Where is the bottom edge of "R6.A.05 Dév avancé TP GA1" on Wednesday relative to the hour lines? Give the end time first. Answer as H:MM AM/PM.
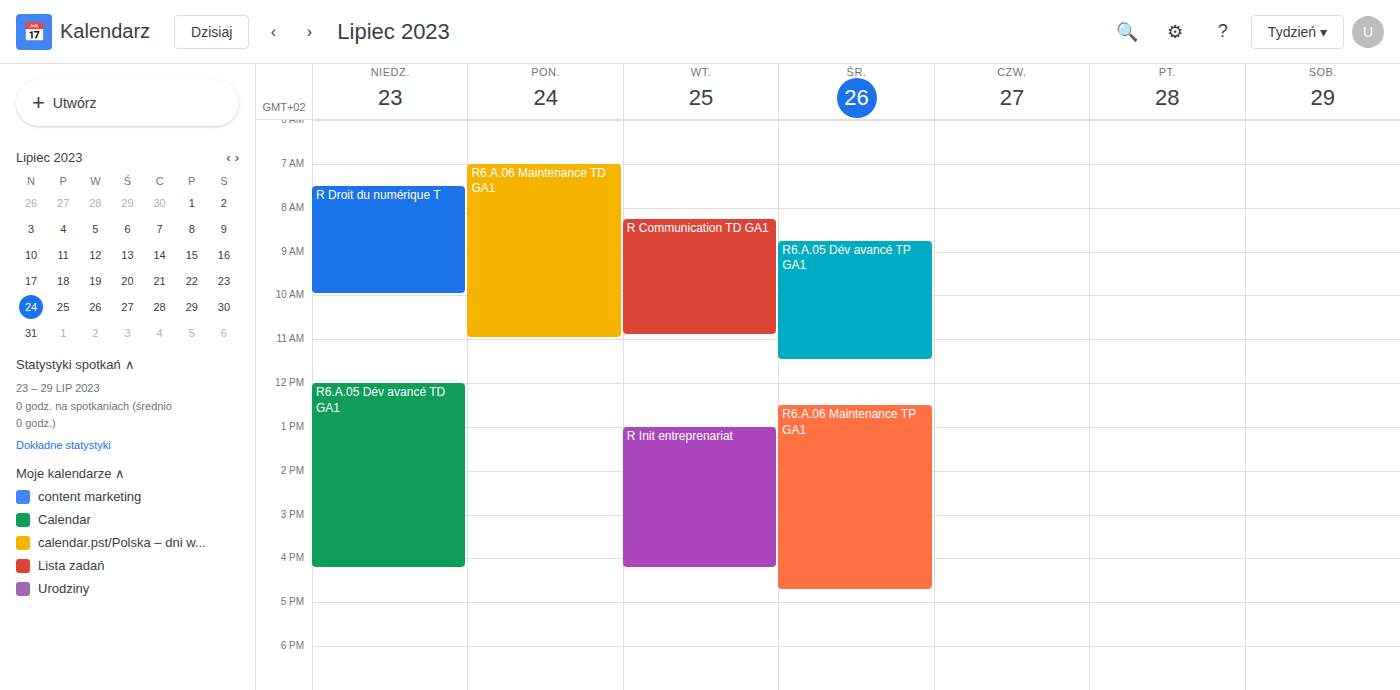
11:30 AM -- halfway between the 11 AM and 12 PM lines.